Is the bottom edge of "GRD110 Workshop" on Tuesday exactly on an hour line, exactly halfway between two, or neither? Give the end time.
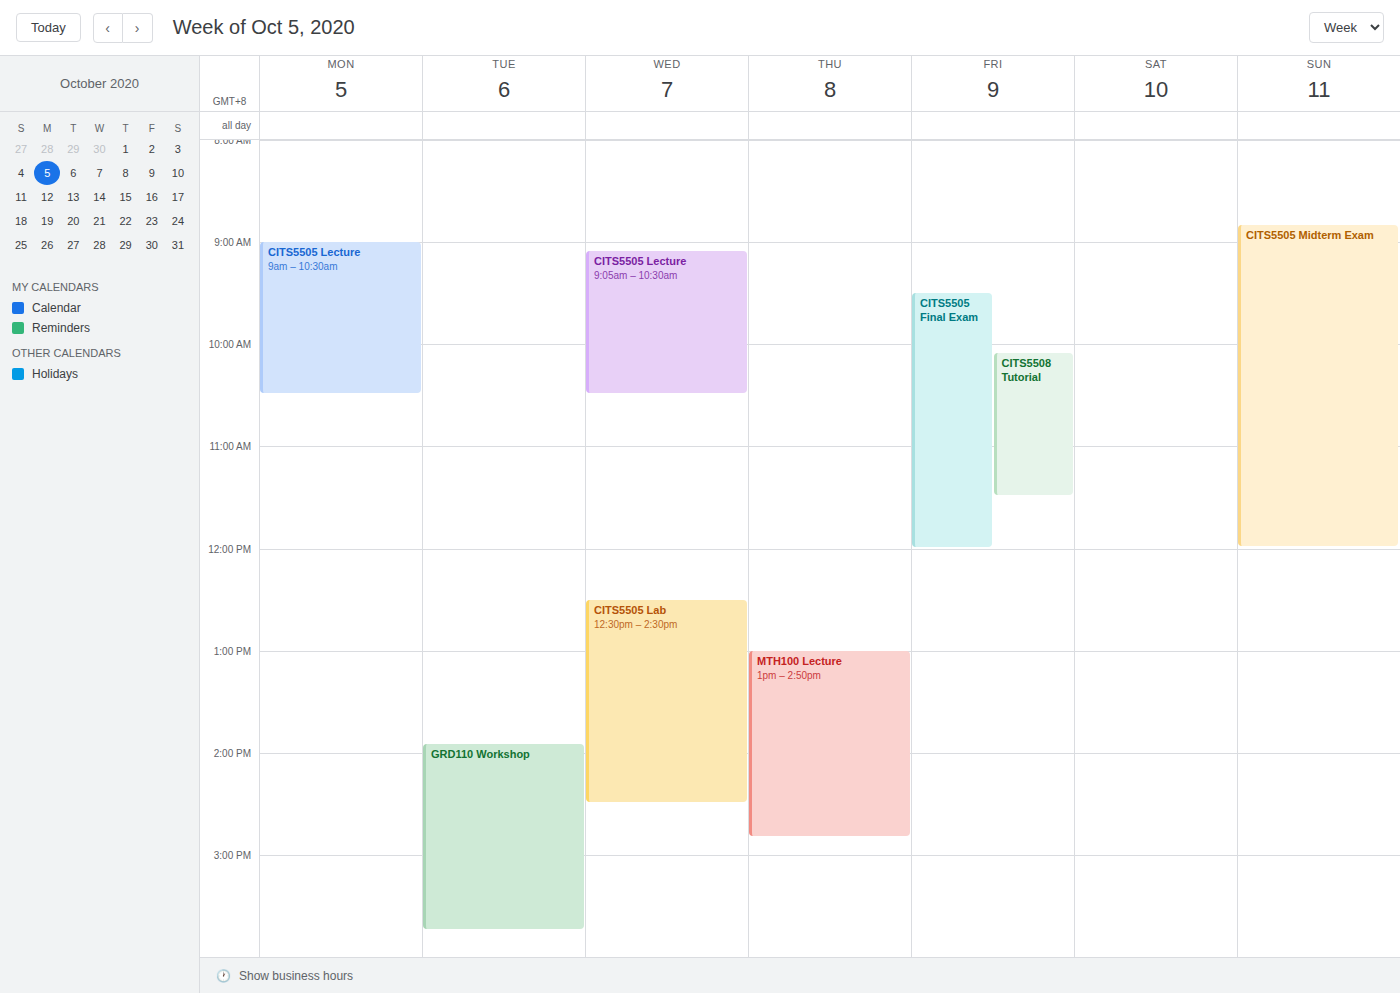
15:45 -- neither: three quarters of the way from the 15:00 line to the 16:00 line.